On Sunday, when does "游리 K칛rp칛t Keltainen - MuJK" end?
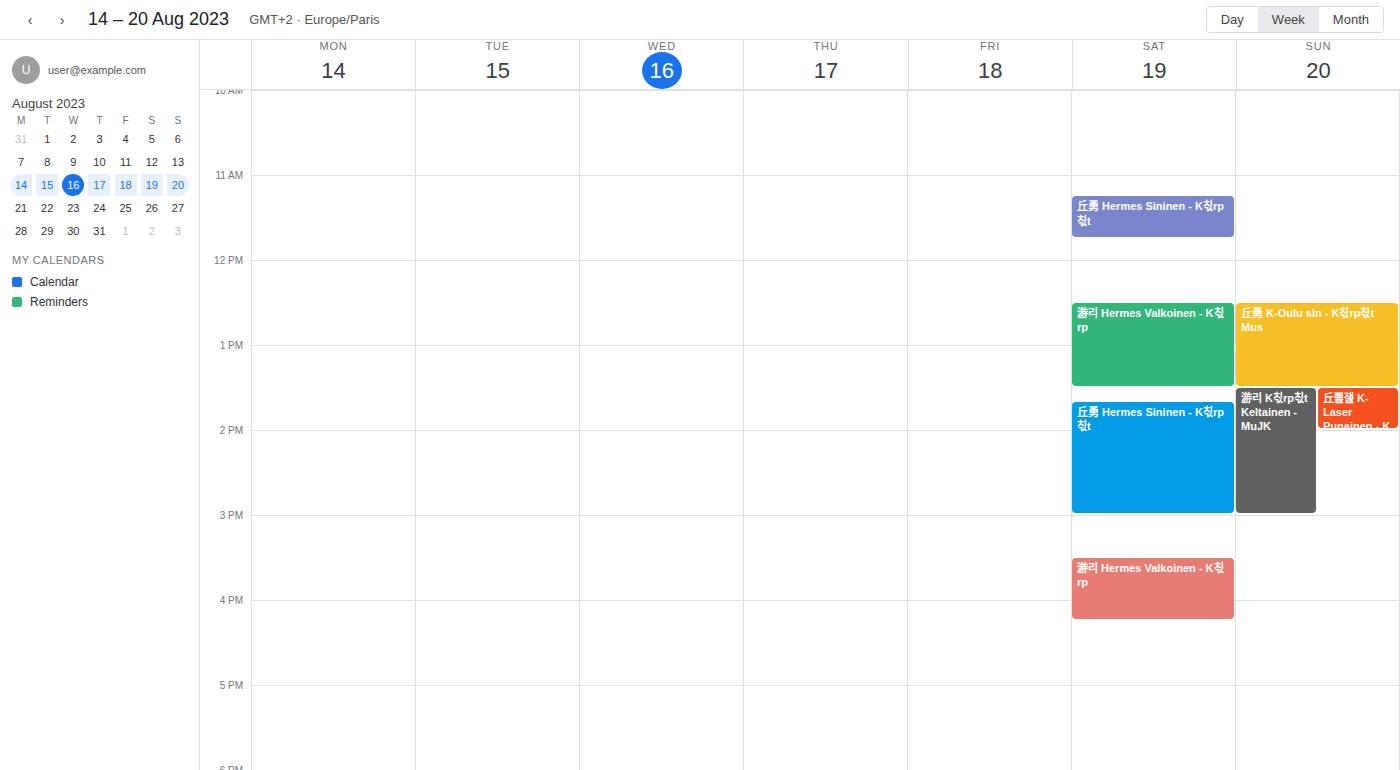
3:00 PM